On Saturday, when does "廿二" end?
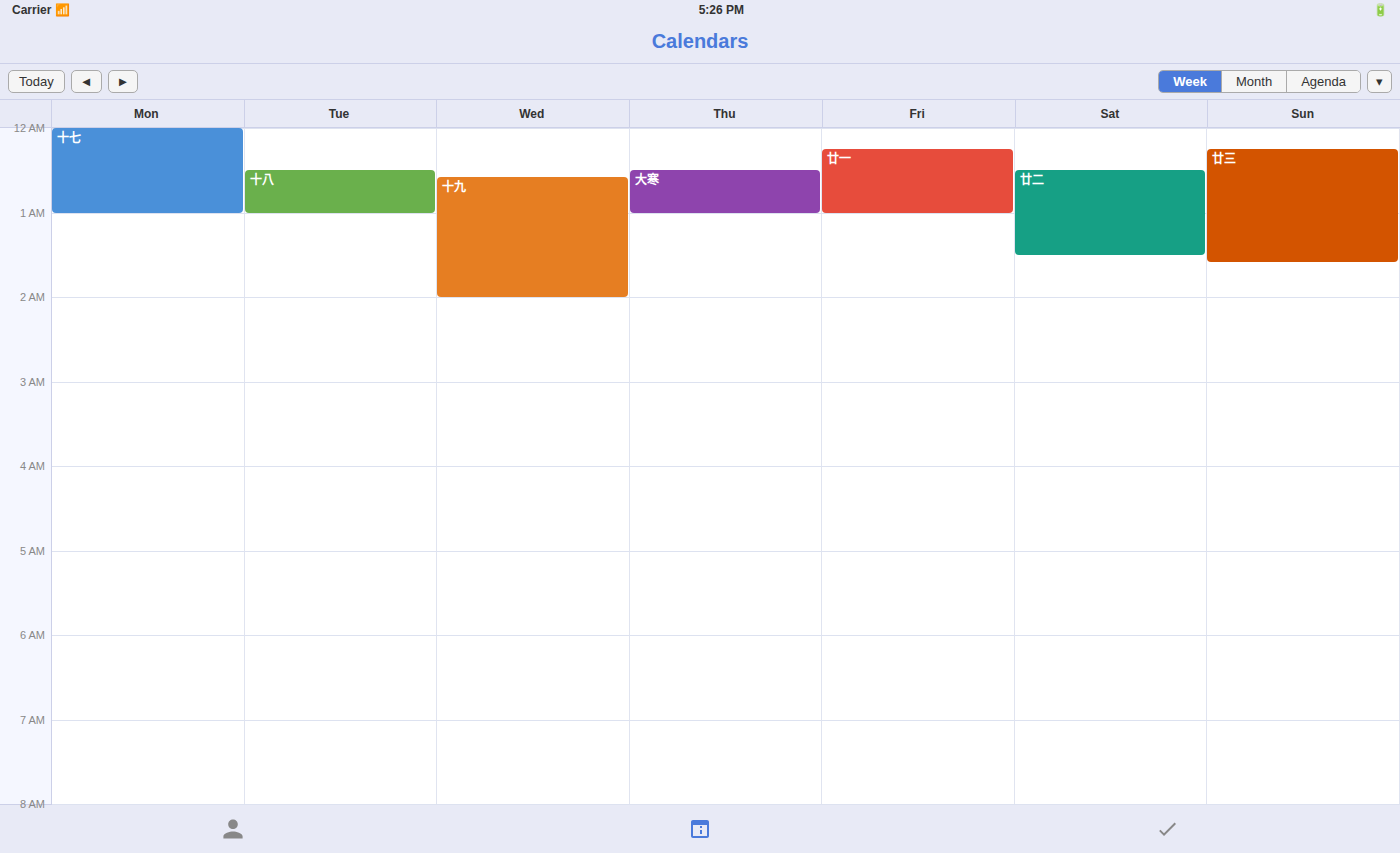
01:30